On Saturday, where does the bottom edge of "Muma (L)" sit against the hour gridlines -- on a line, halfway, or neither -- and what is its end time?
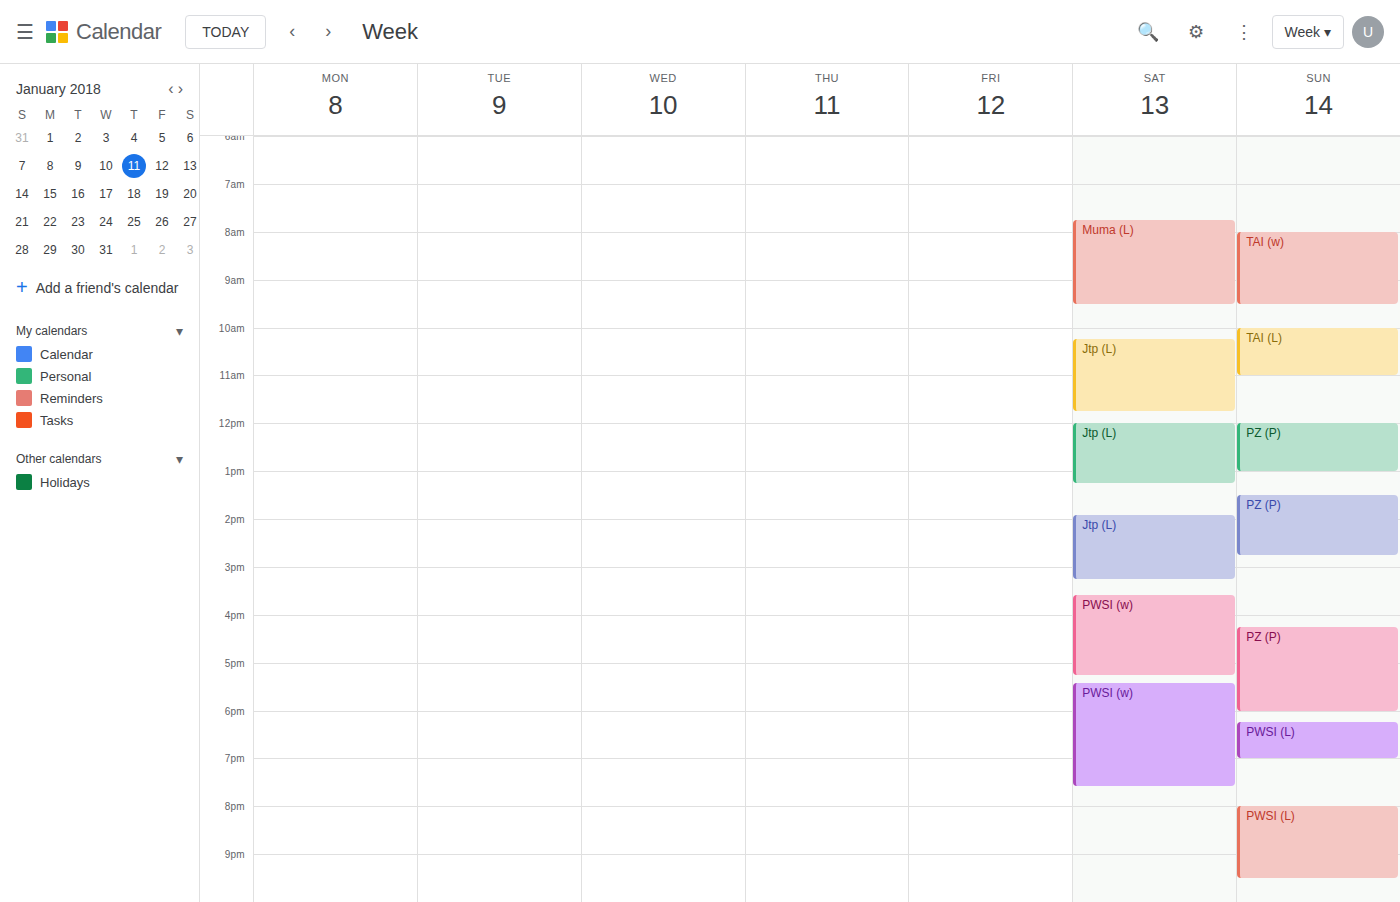
9:30 AM -- halfway between the 9 AM and 10 AM lines.